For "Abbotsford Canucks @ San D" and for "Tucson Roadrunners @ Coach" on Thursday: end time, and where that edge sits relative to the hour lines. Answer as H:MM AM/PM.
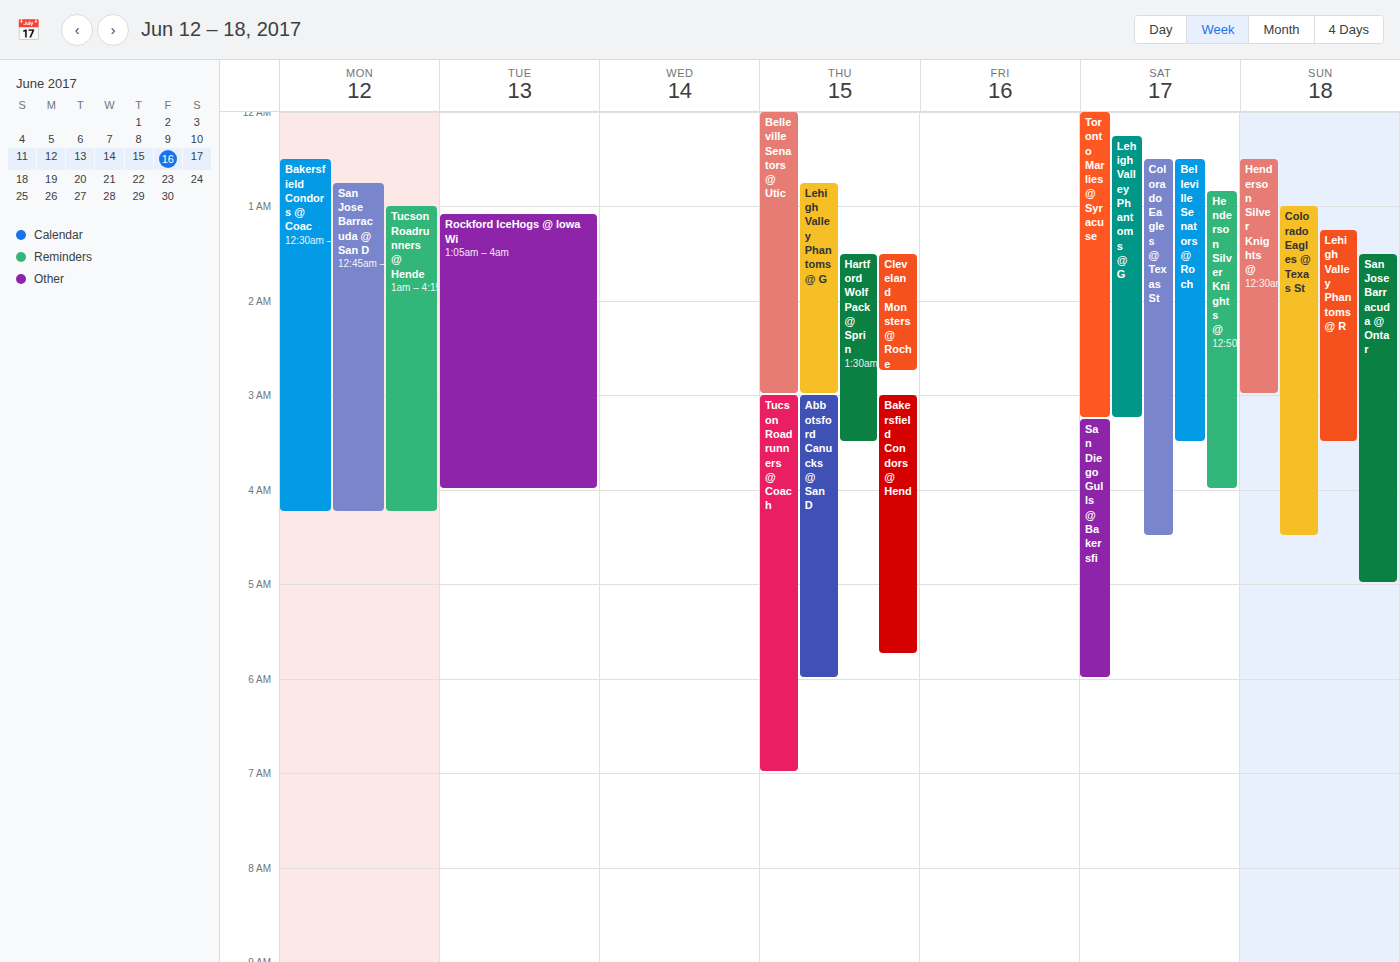
"Abbotsford Canucks @ San D": 6:00 AM, exactly on the 6 AM line. "Tucson Roadrunners @ Coach": 7:00 AM, exactly on the 7 AM line.